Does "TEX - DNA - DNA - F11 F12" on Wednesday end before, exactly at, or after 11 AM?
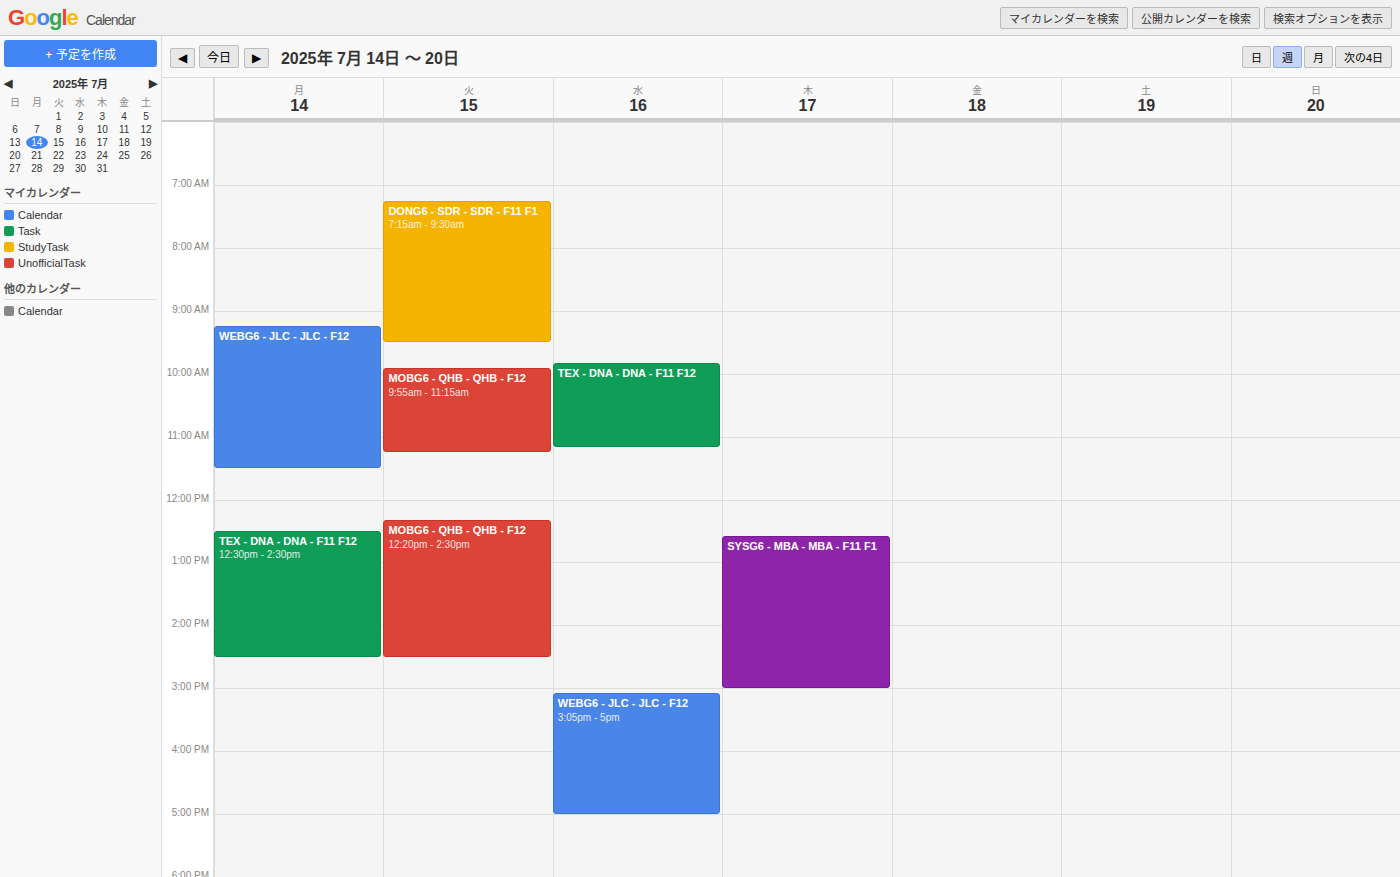
11:10 AM -- after 11 AM, 10 minutes below the 11 AM line.